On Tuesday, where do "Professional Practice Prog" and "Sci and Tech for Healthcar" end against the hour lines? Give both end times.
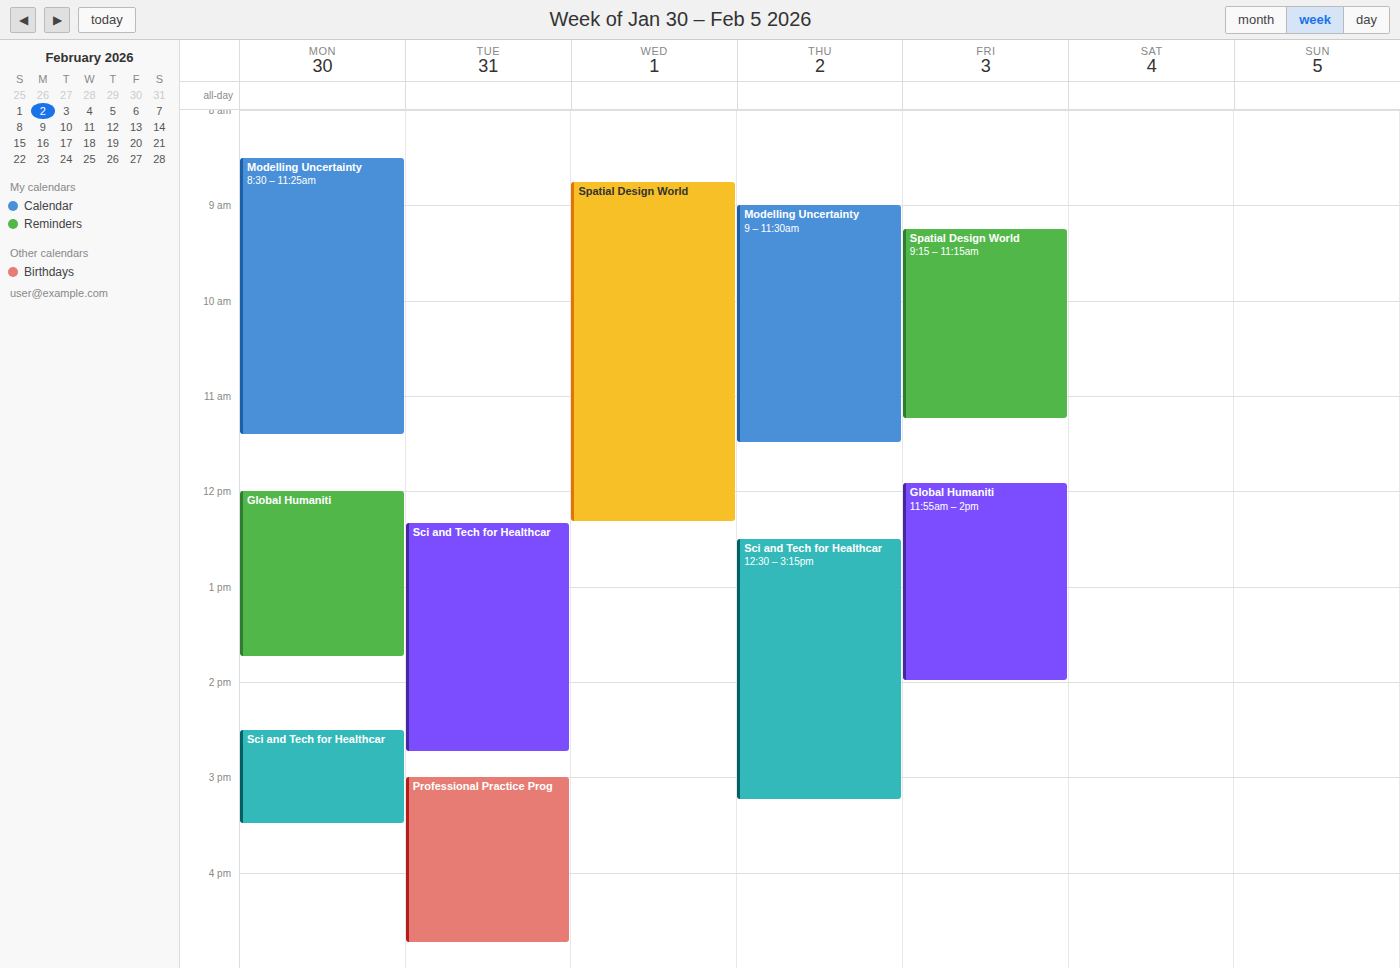
"Professional Practice Prog": 16:45, neither: three quarters of the way from the 16:00 line to the 17:00 line. "Sci and Tech for Healthcar": 14:45, neither: three quarters of the way from the 14:00 line to the 15:00 line.